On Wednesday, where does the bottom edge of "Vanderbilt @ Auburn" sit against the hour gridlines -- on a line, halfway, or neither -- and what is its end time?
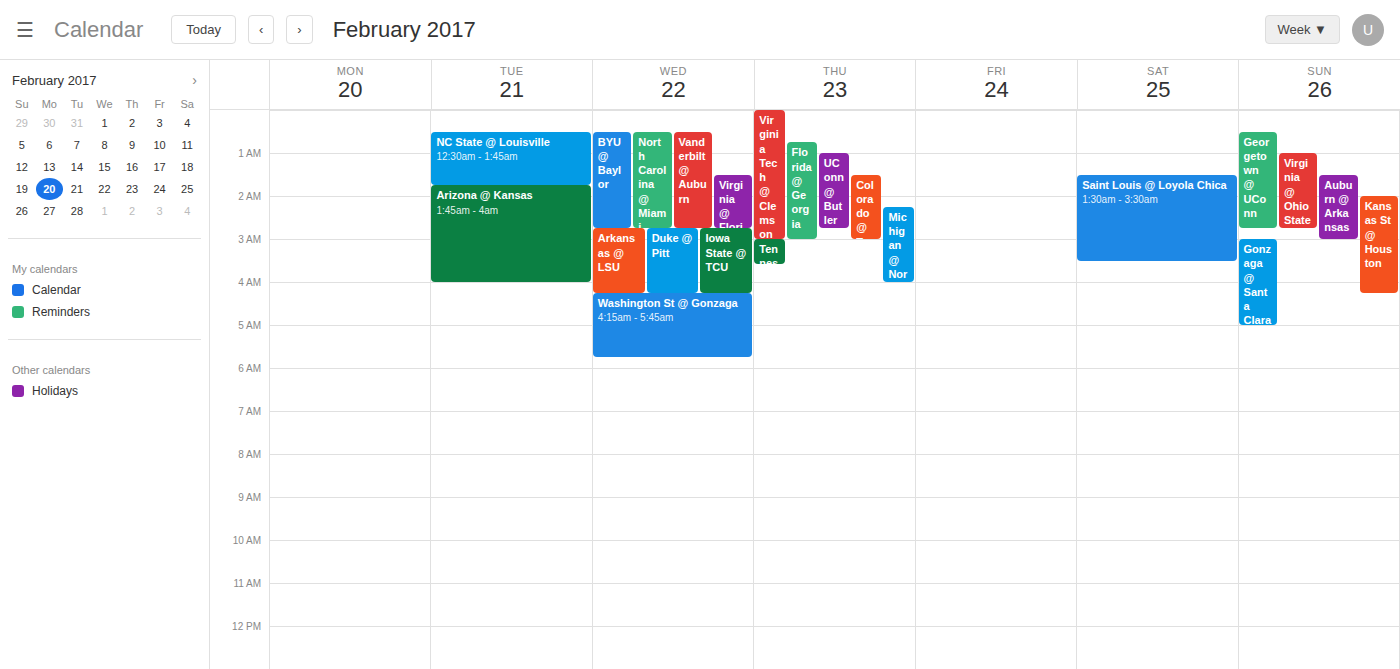
2:45 AM -- neither: three quarters of the way from the 2 AM line to the 3 AM line.